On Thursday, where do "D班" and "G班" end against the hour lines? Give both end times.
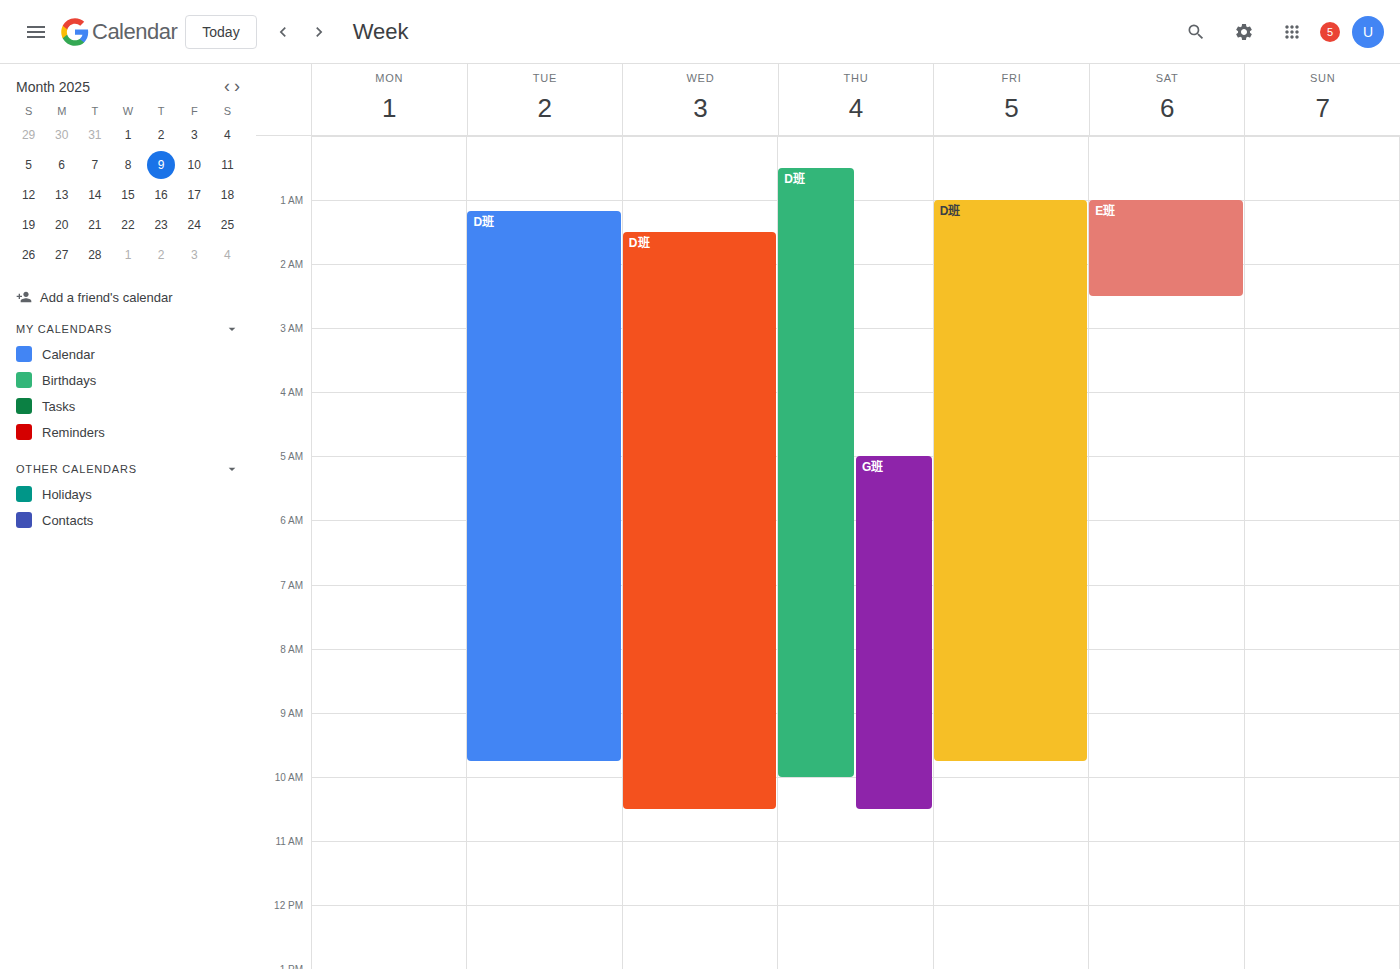
"D班": 10:00 AM, exactly on the 10 AM line. "G班": 10:30 AM, halfway between the 10 AM and 11 AM lines.